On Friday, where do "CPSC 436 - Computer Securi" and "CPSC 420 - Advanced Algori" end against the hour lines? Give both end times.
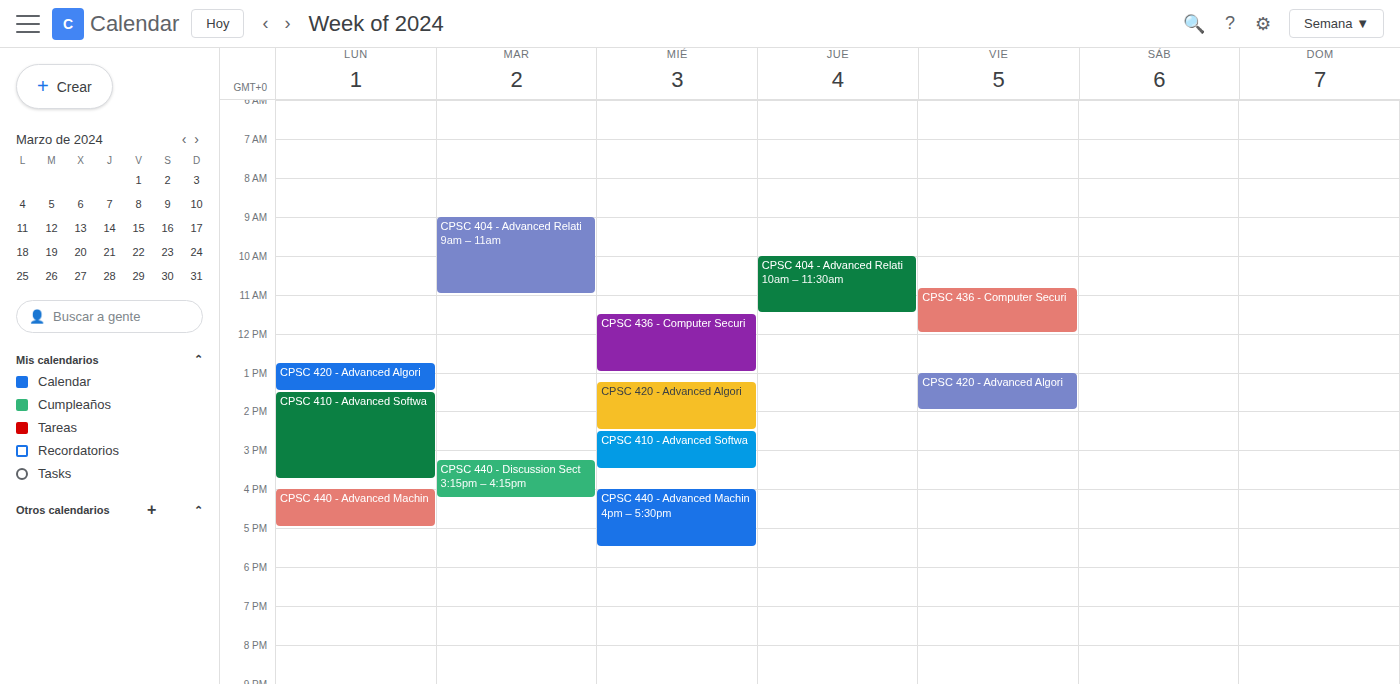
"CPSC 436 - Computer Securi": 12:00 PM, exactly on the 12 PM line. "CPSC 420 - Advanced Algori": 2:00 PM, exactly on the 2 PM line.